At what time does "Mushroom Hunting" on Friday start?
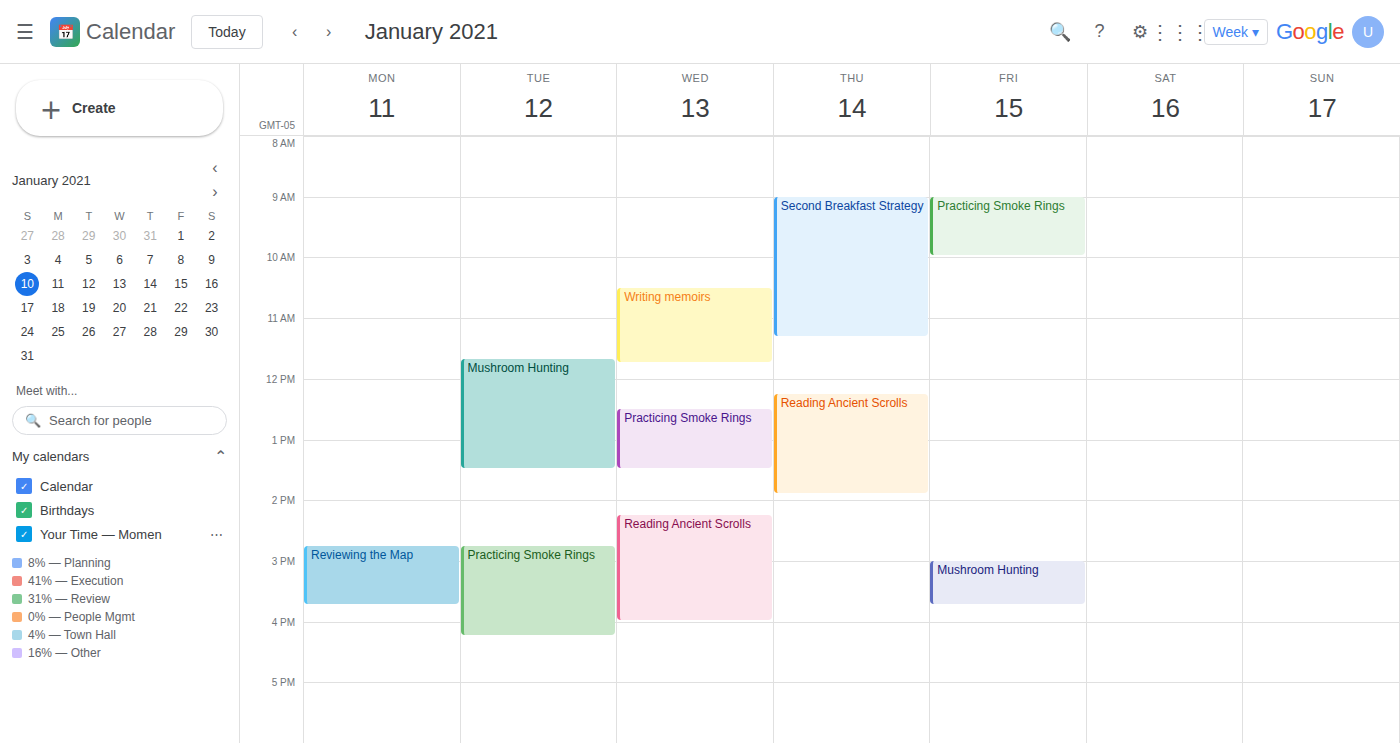
3:00 PM